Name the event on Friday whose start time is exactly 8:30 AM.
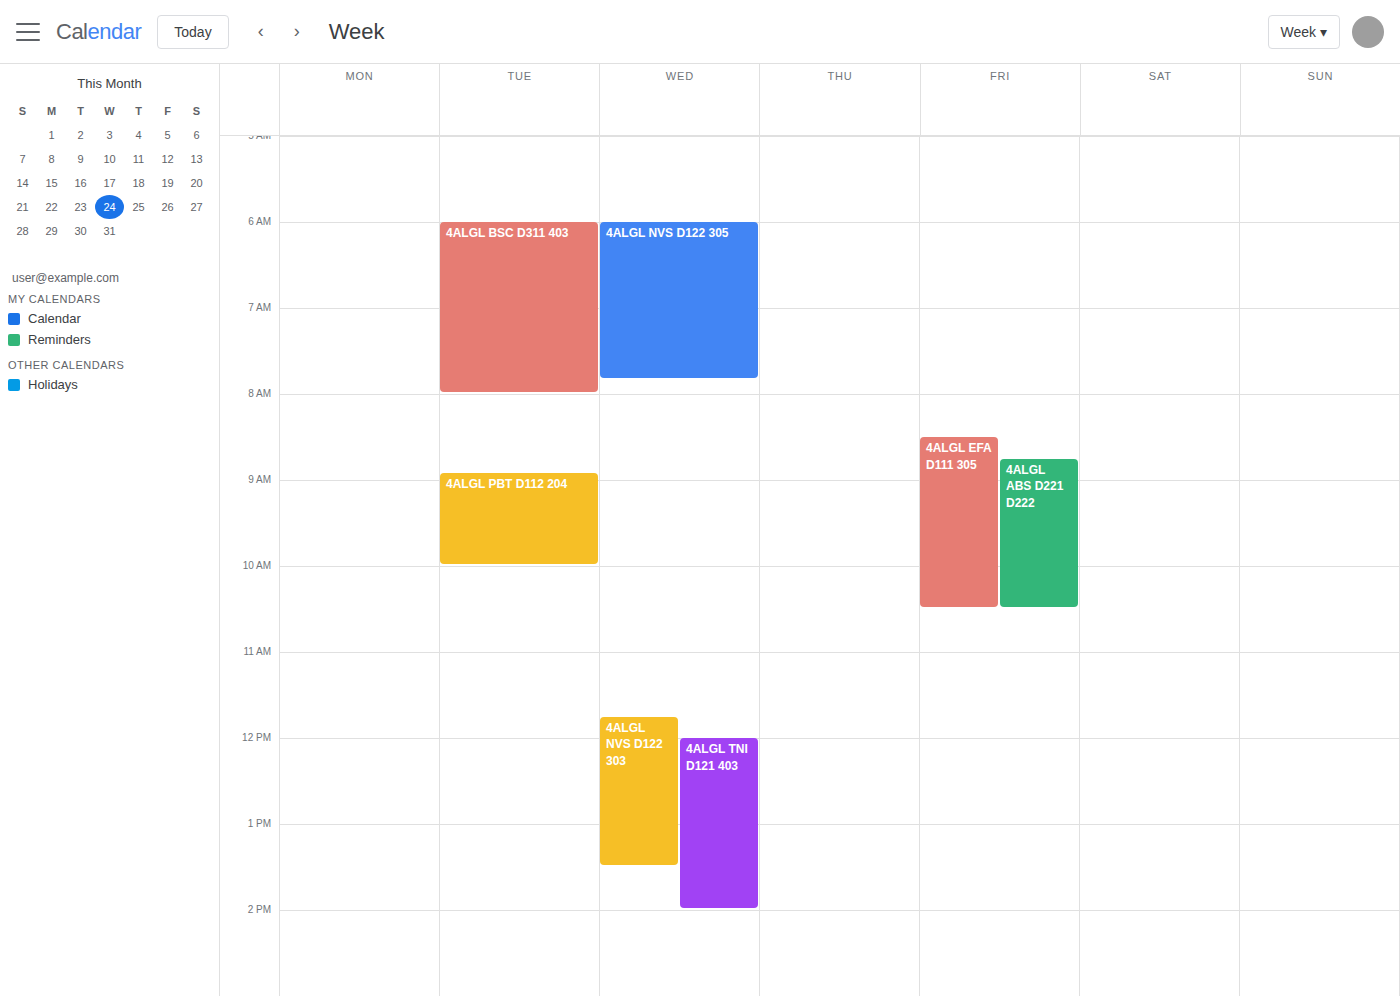
"4ALGL EFA D111 305"